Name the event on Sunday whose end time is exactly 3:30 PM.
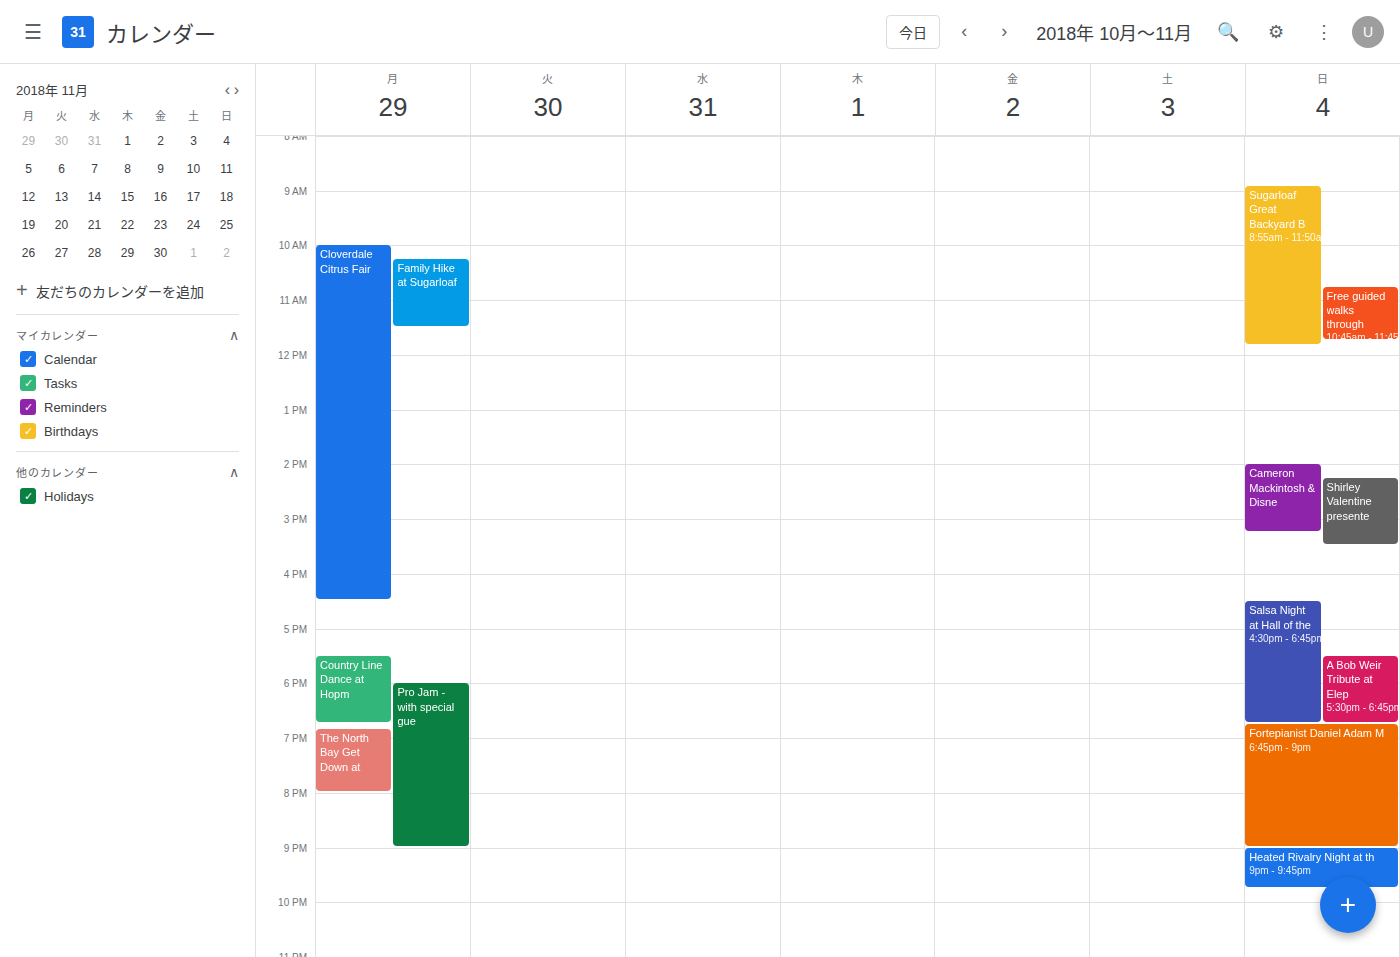
"Shirley Valentine presente"